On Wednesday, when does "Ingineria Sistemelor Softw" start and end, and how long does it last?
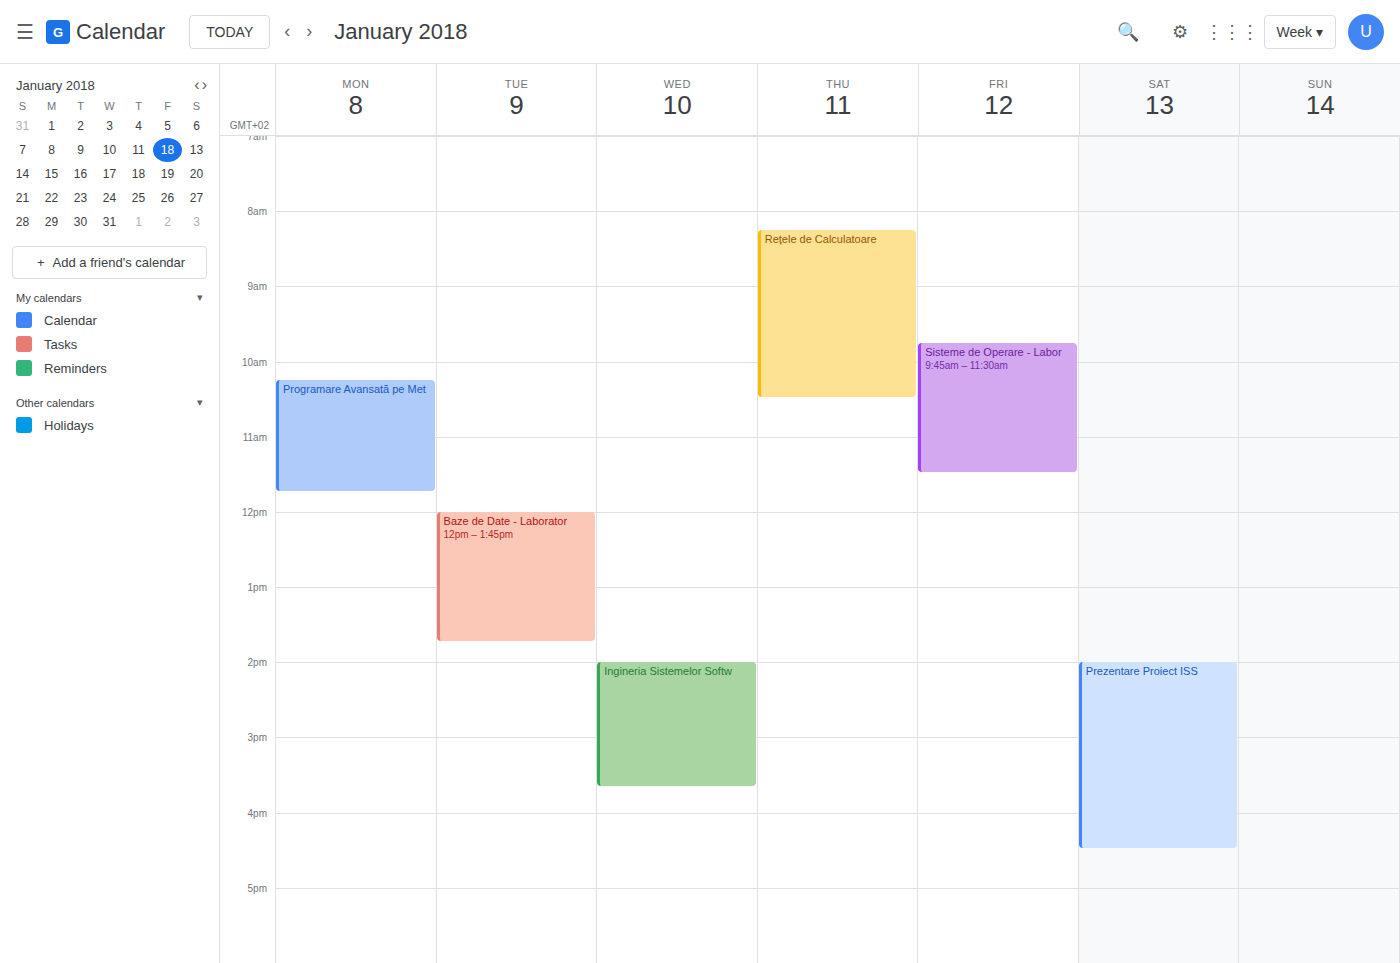
2:00 PM to 3:40 PM, 1 hour 40 minutes